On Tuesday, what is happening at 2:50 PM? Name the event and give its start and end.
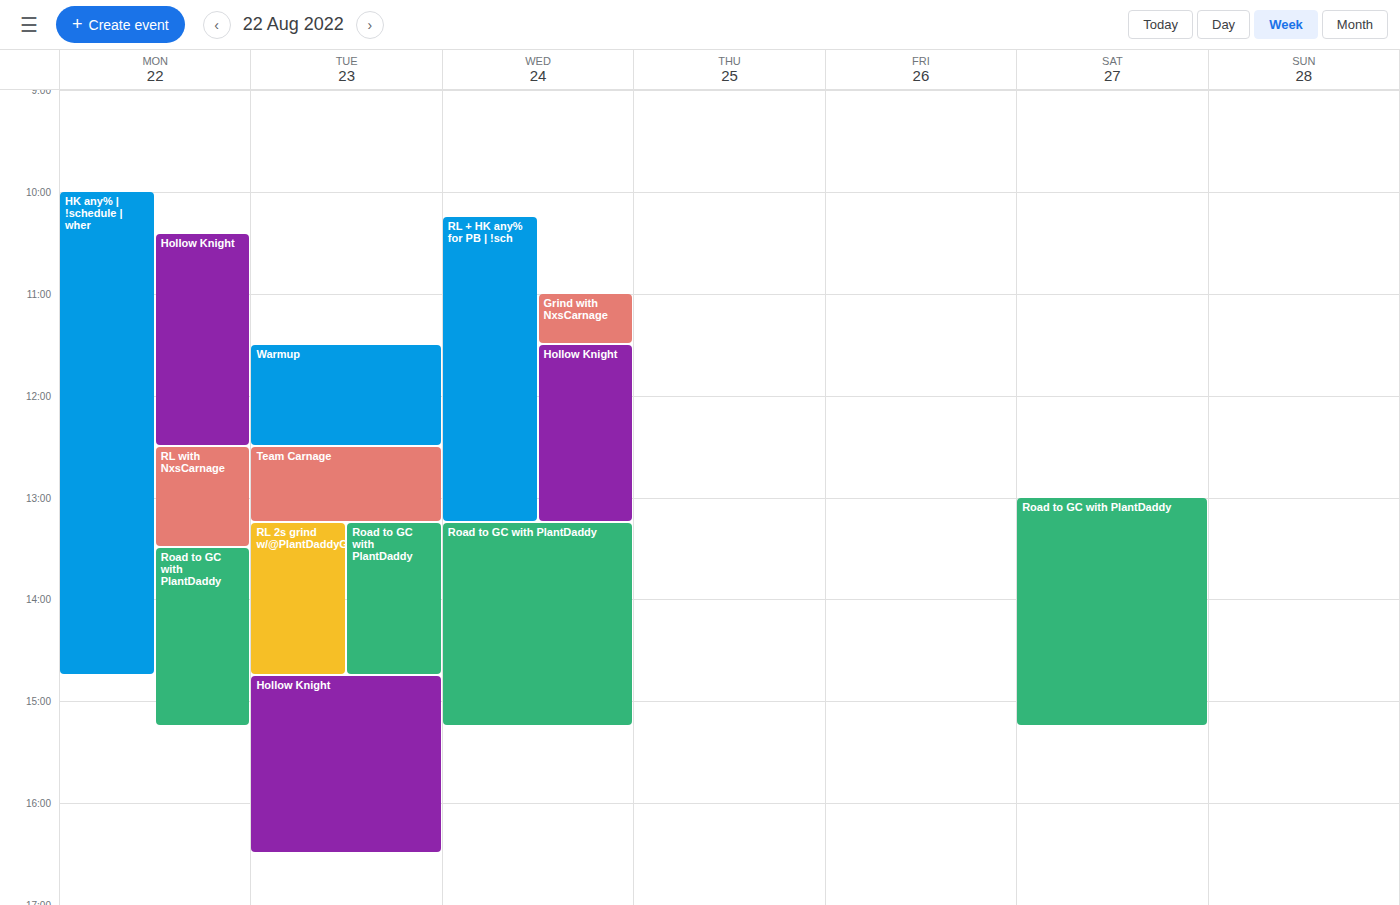
"Hollow Knight", 2:45 PM to 4:30 PM